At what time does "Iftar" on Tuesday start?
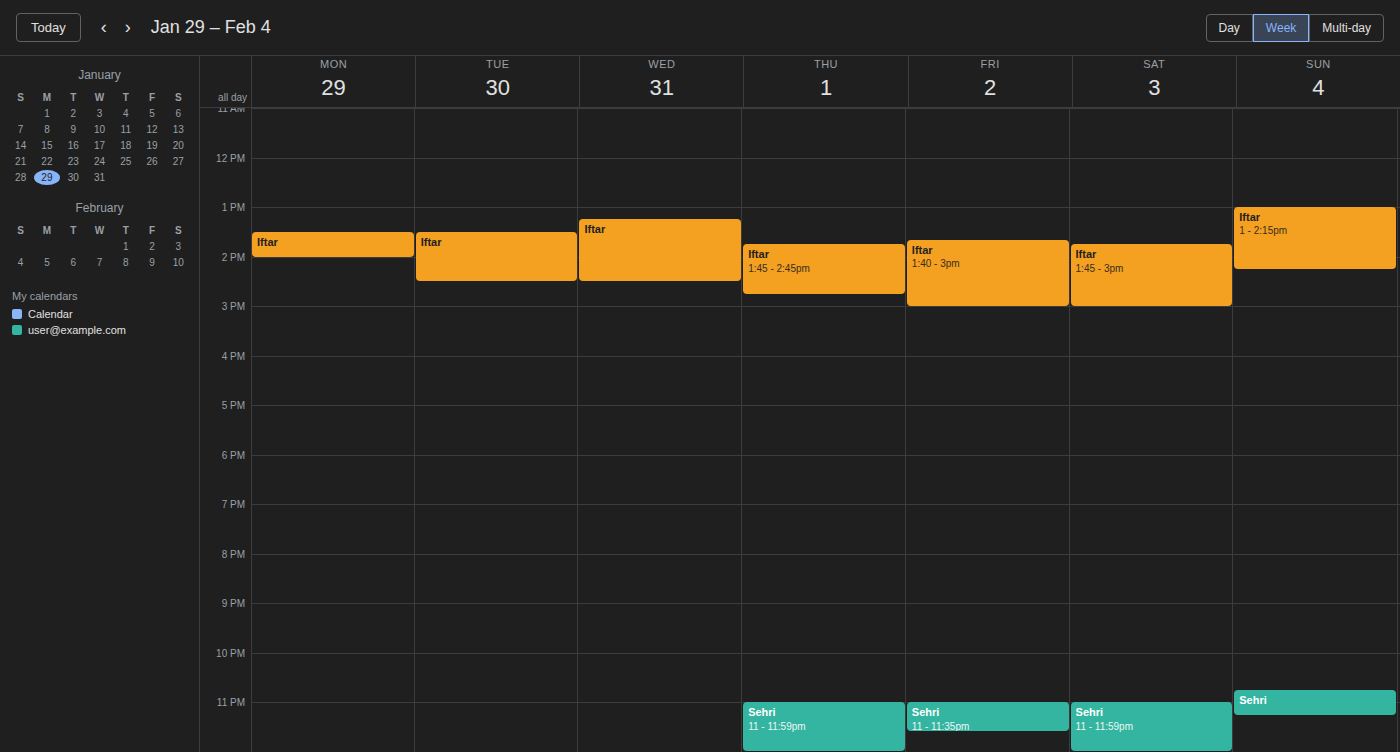
1:30 PM